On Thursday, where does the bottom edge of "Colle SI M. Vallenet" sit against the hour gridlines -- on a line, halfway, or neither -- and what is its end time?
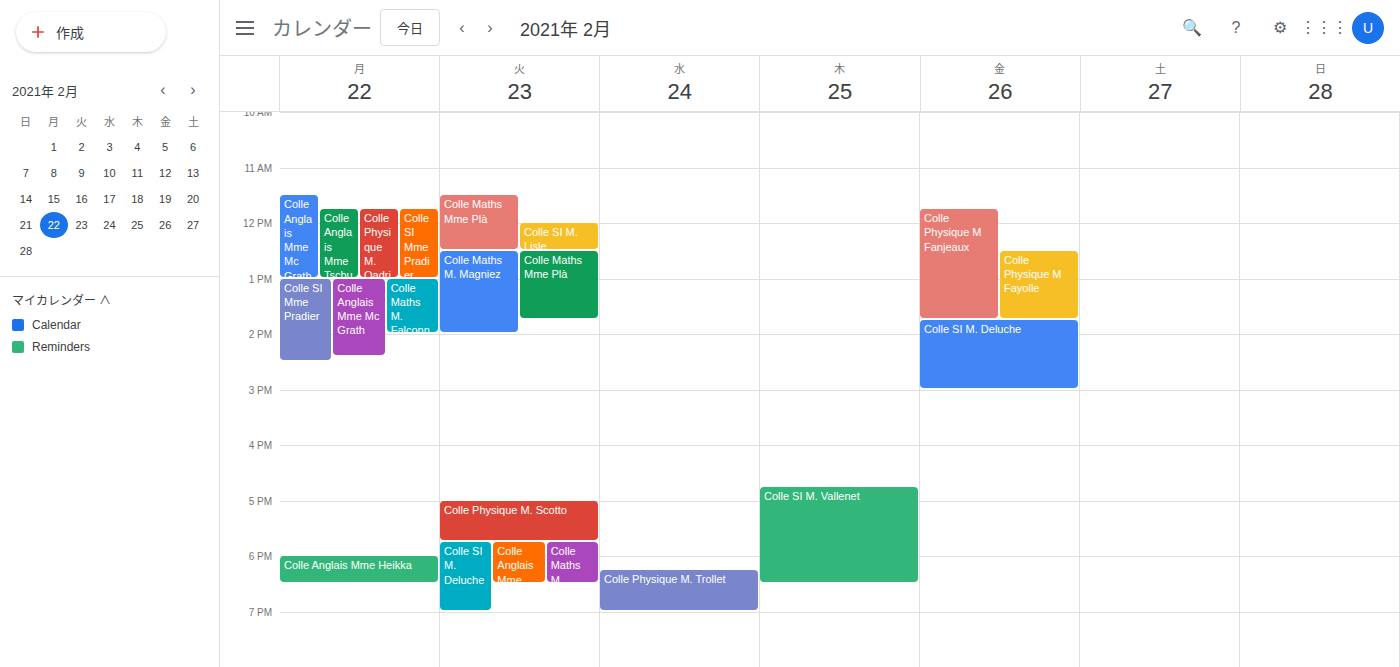
6:30 PM -- halfway between the 6 PM and 7 PM lines.